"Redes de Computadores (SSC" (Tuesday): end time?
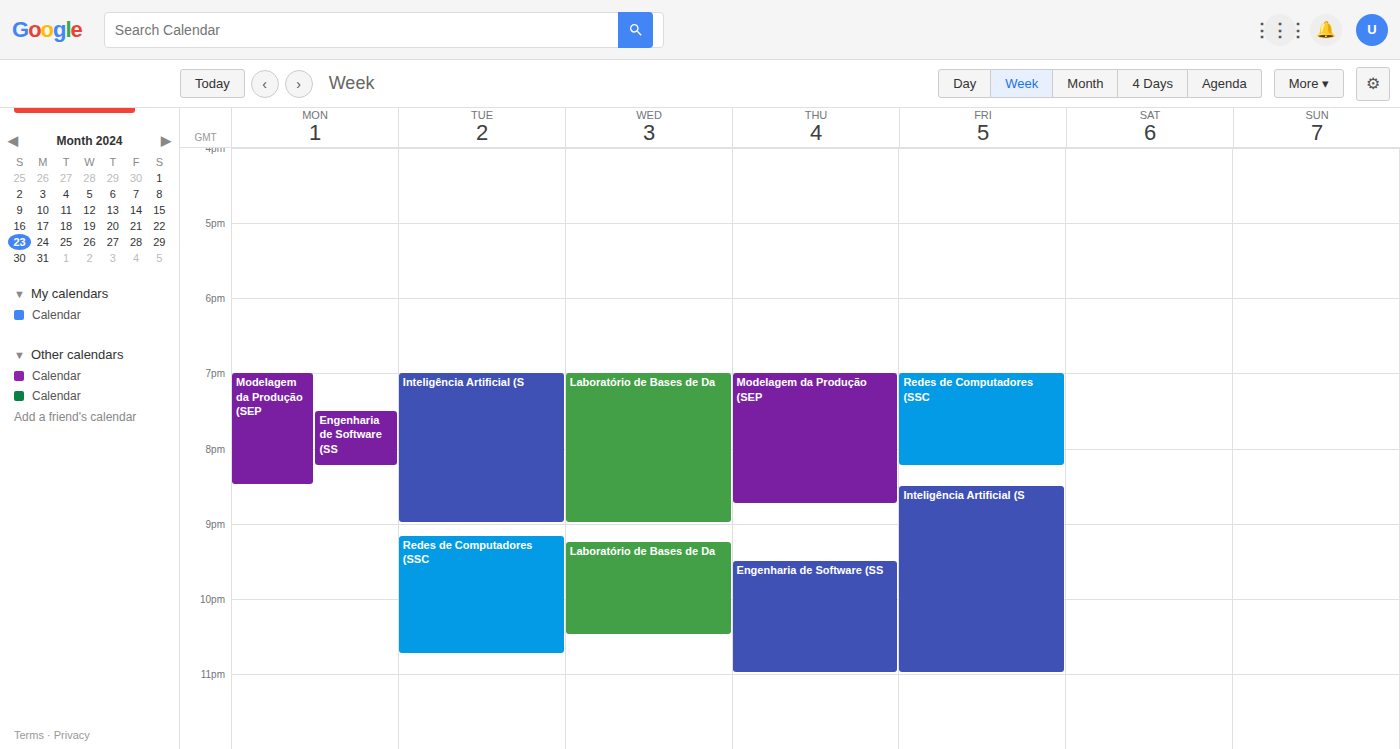
22:45